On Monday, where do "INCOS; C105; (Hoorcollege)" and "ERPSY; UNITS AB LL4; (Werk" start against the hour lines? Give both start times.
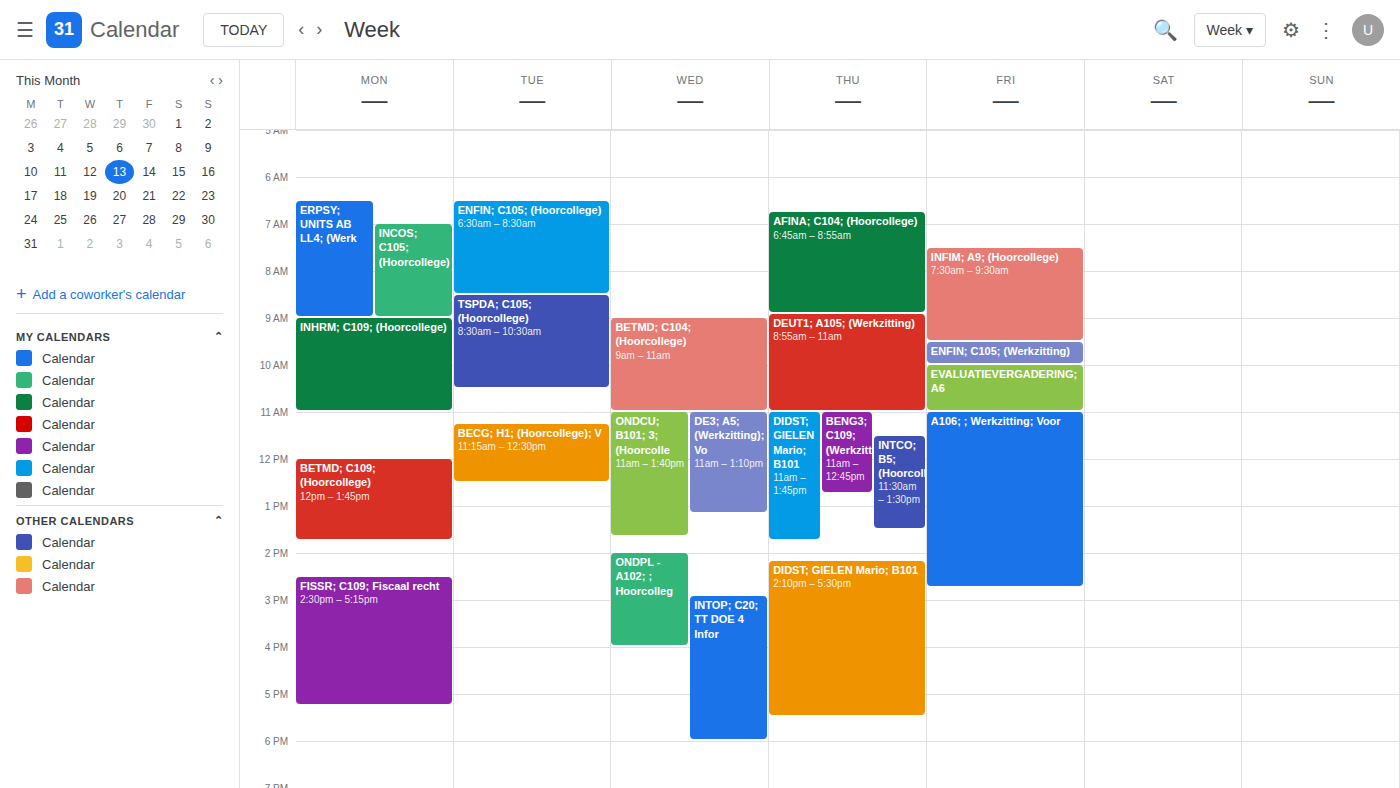
"INCOS; C105; (Hoorcollege)": 7:00 AM, exactly on the 7 AM line. "ERPSY; UNITS AB LL4; (Werk": 6:30 AM, halfway between the 6 AM and 7 AM lines.